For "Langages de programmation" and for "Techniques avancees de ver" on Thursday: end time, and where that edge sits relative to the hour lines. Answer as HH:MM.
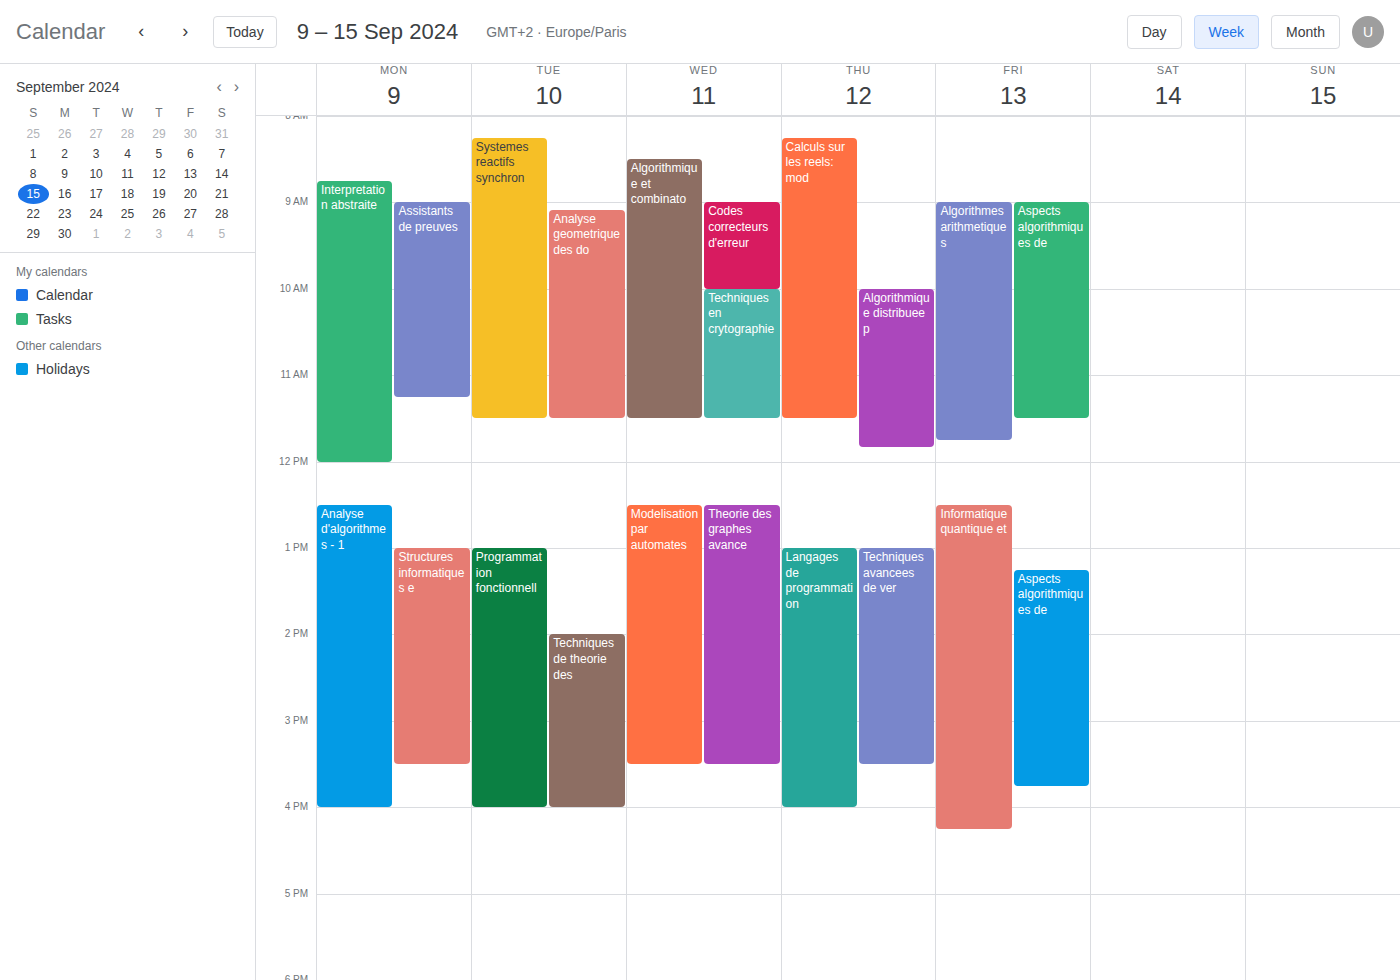
"Langages de programmation": 16:00, exactly on the 16:00 line. "Techniques avancees de ver": 15:30, halfway between the 15:00 and 16:00 lines.